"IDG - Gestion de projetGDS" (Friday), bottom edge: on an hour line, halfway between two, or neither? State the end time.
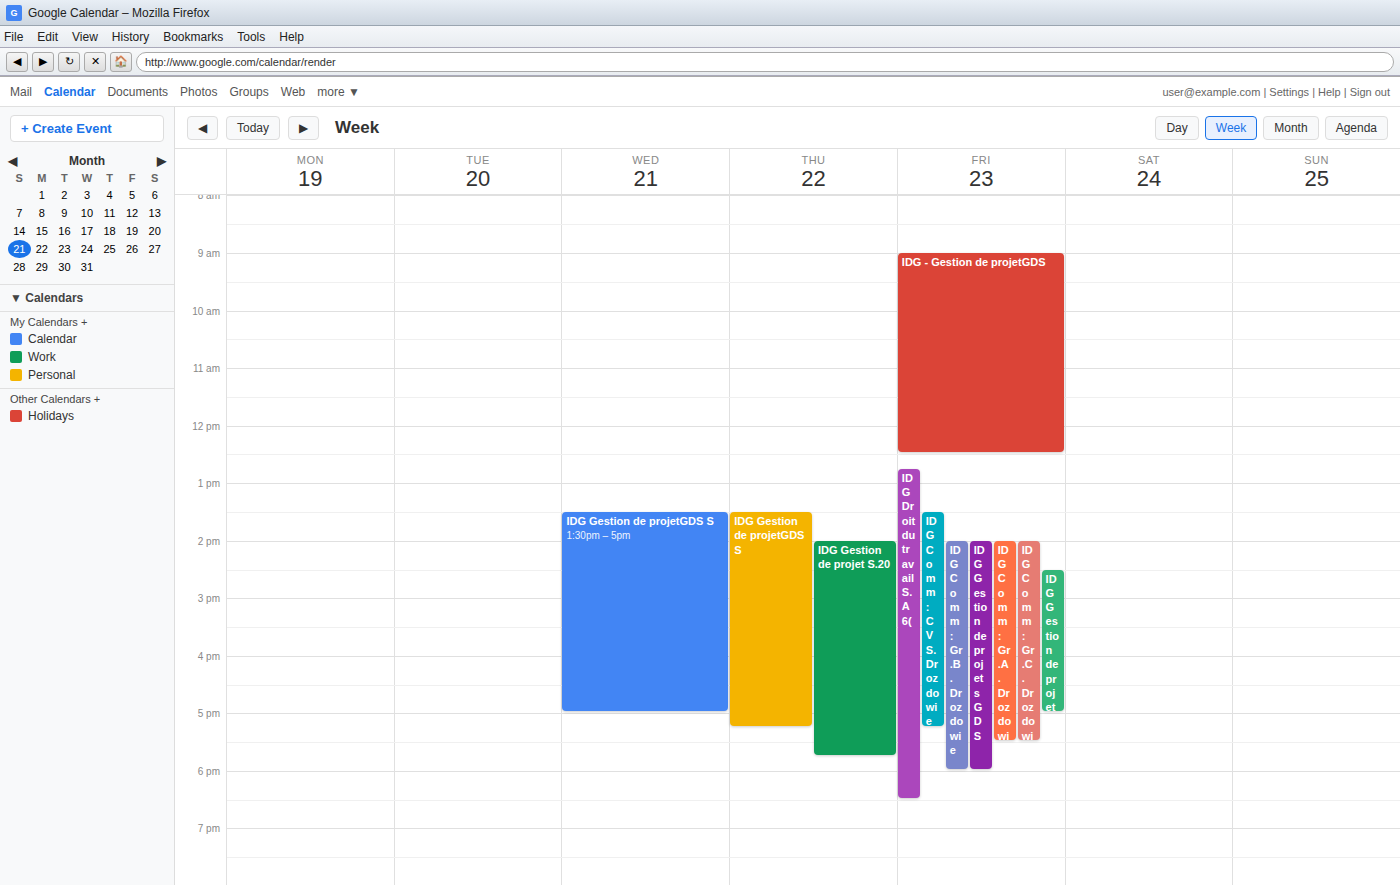
12:30 PM -- halfway between the 12 PM and 1 PM lines.